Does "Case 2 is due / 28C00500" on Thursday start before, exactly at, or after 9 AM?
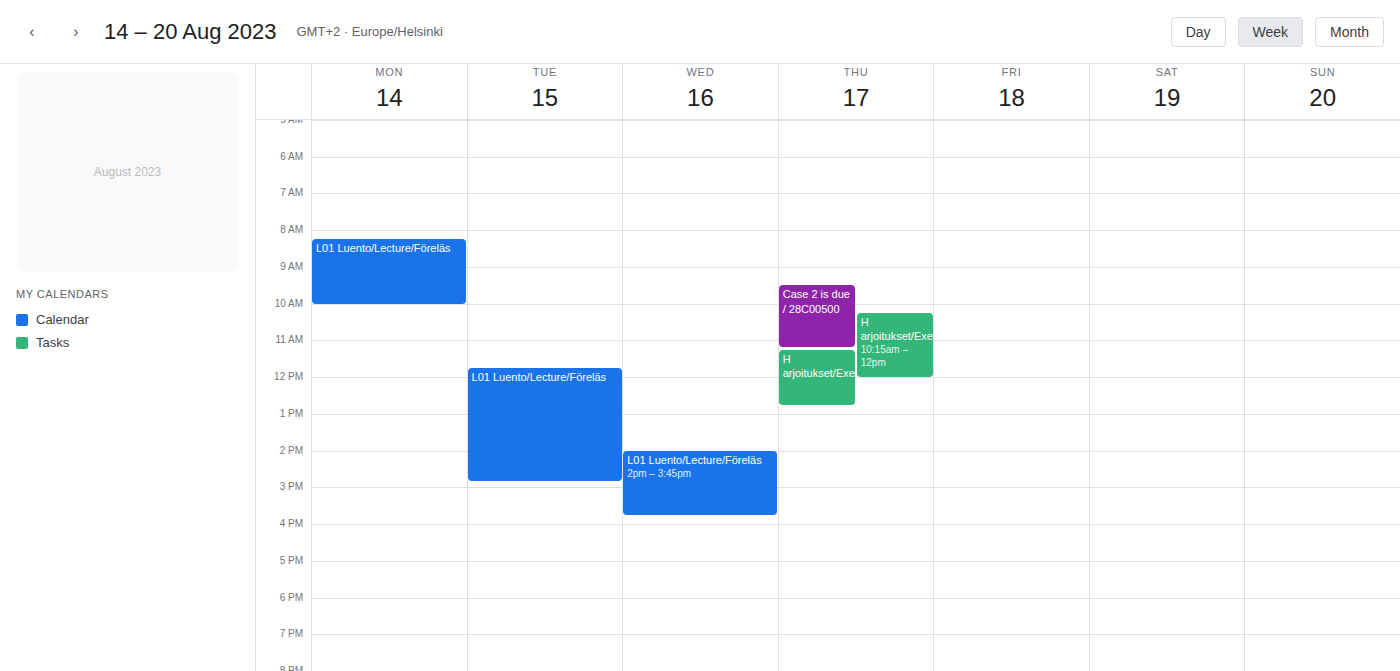
9:30 AM -- after 9 AM, 30 minutes below the 9 AM line.